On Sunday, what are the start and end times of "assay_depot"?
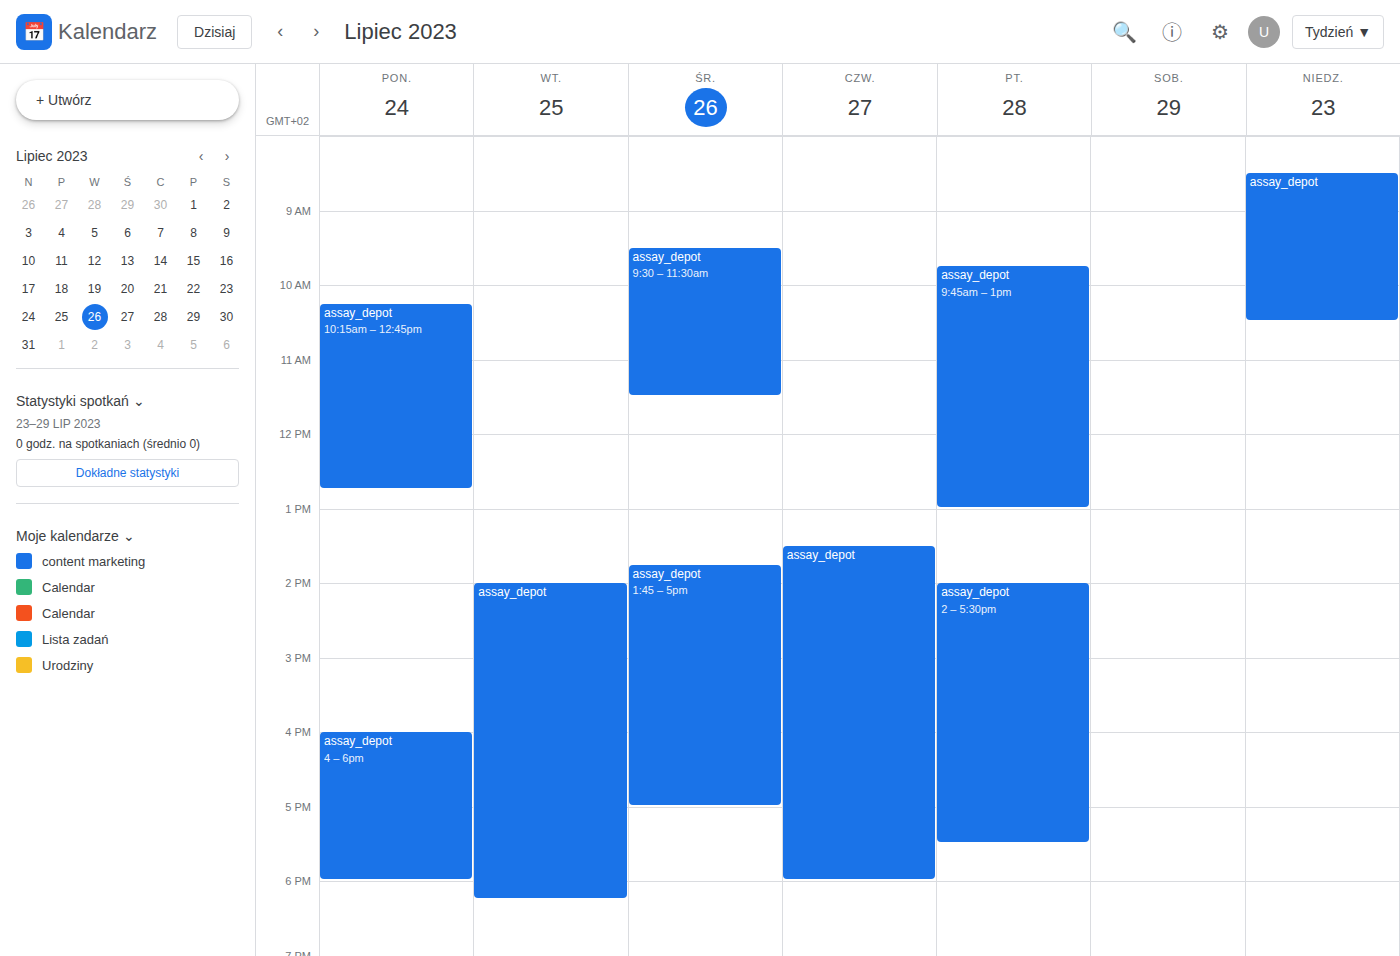
08:30 to 10:30